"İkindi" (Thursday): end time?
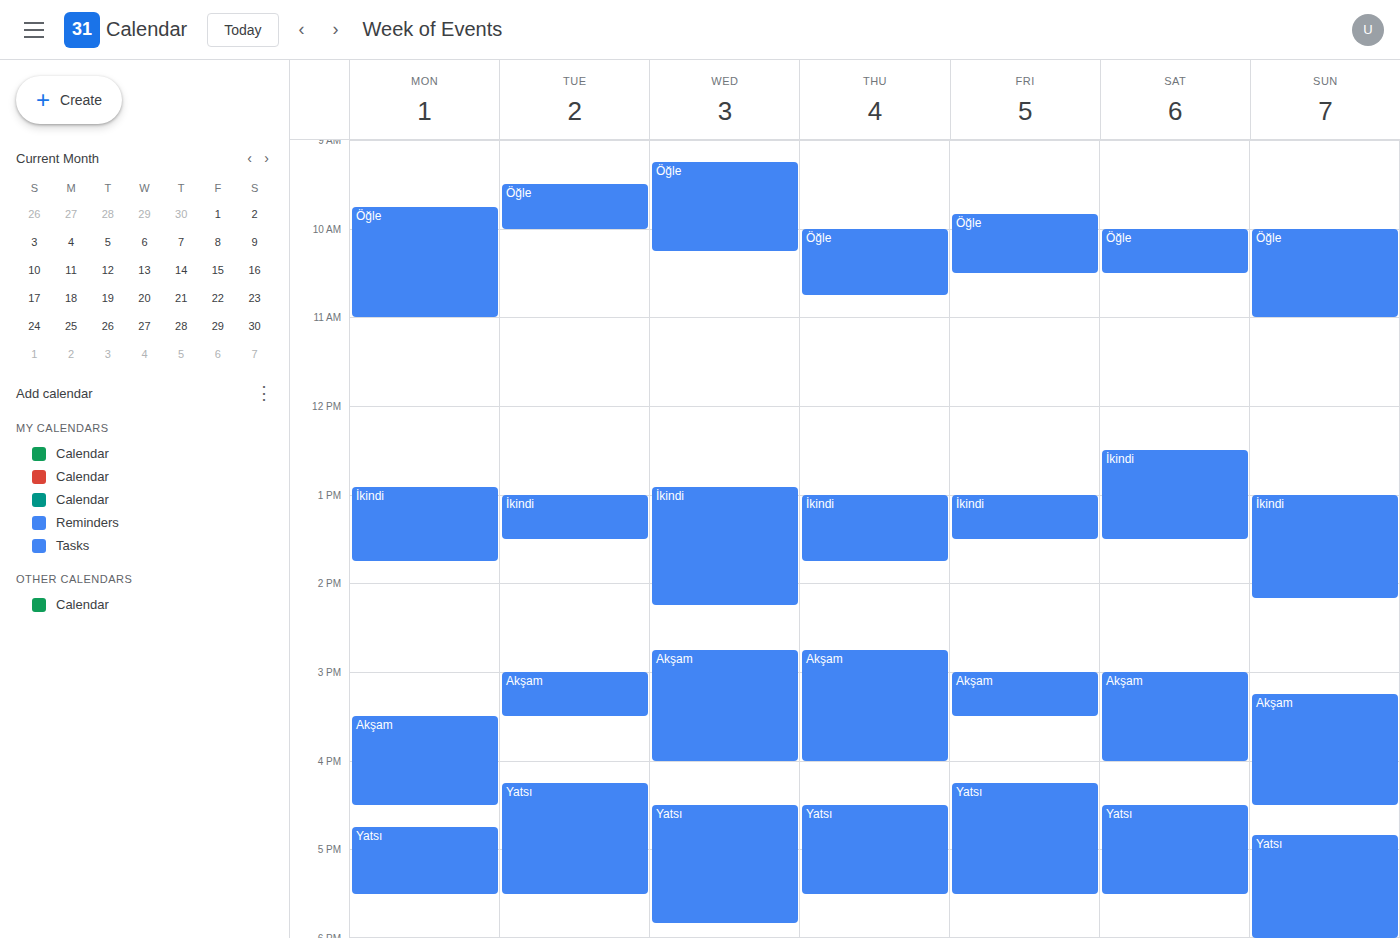
1:45 PM